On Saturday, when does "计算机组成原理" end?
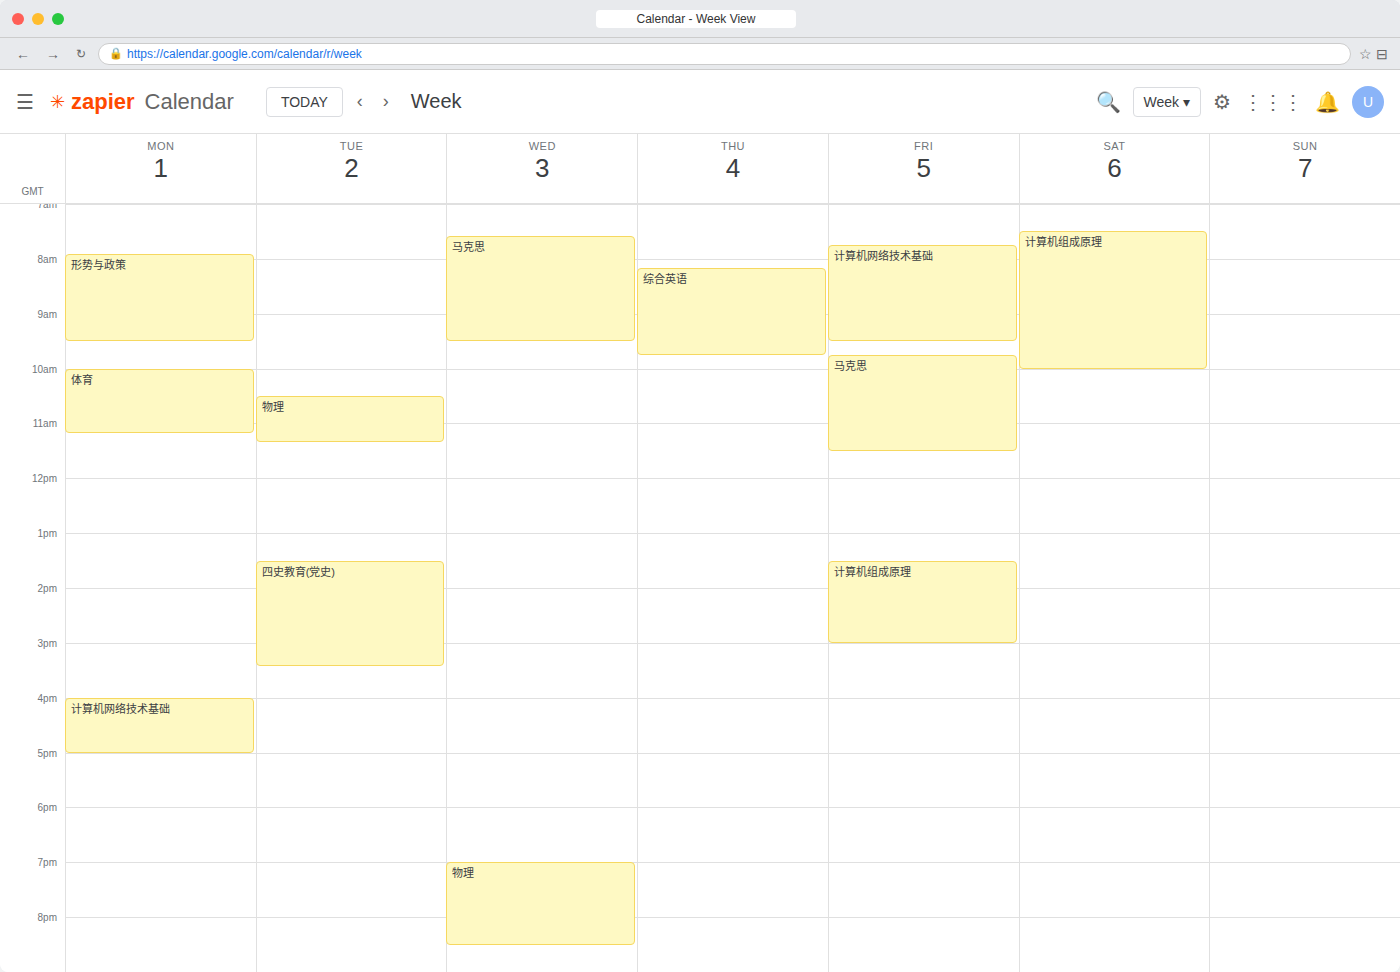
10:00 AM